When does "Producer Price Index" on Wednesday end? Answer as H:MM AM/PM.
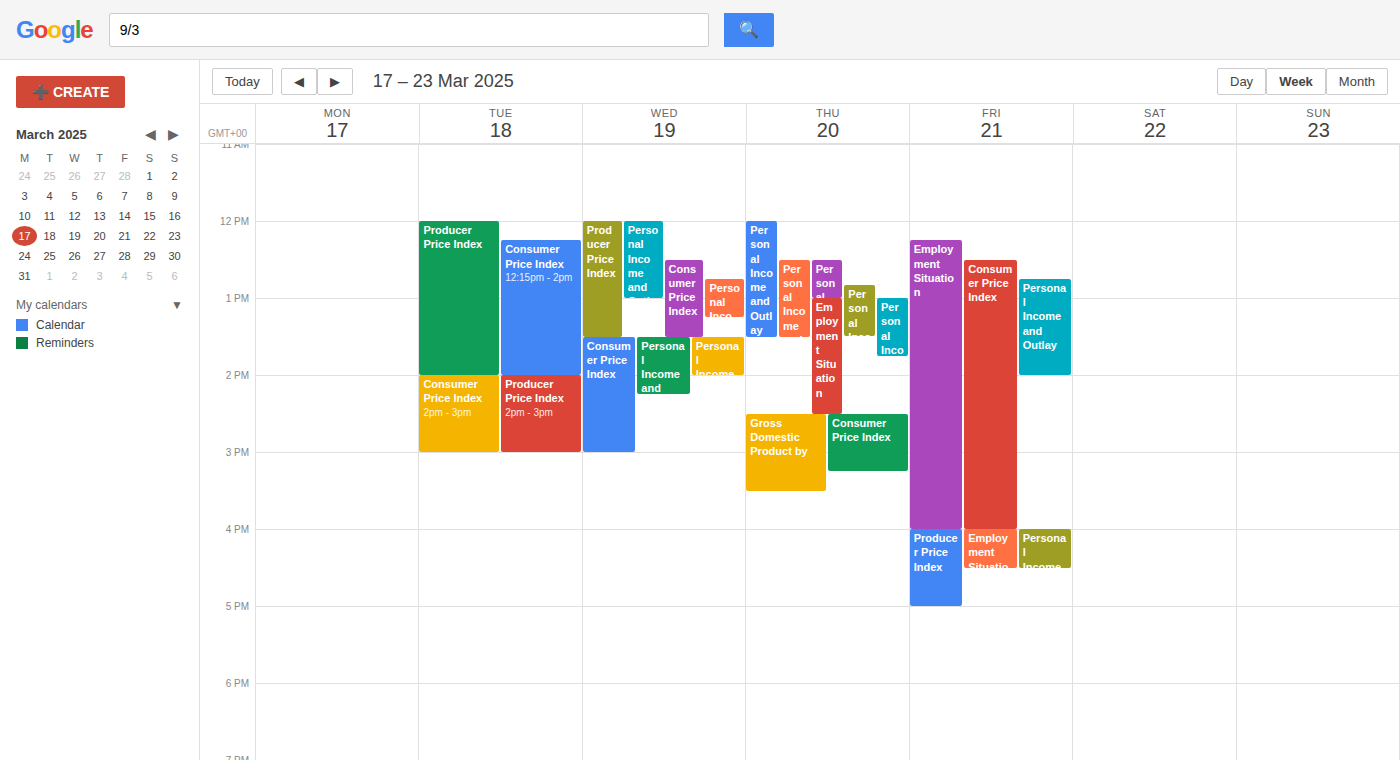
1:30 PM